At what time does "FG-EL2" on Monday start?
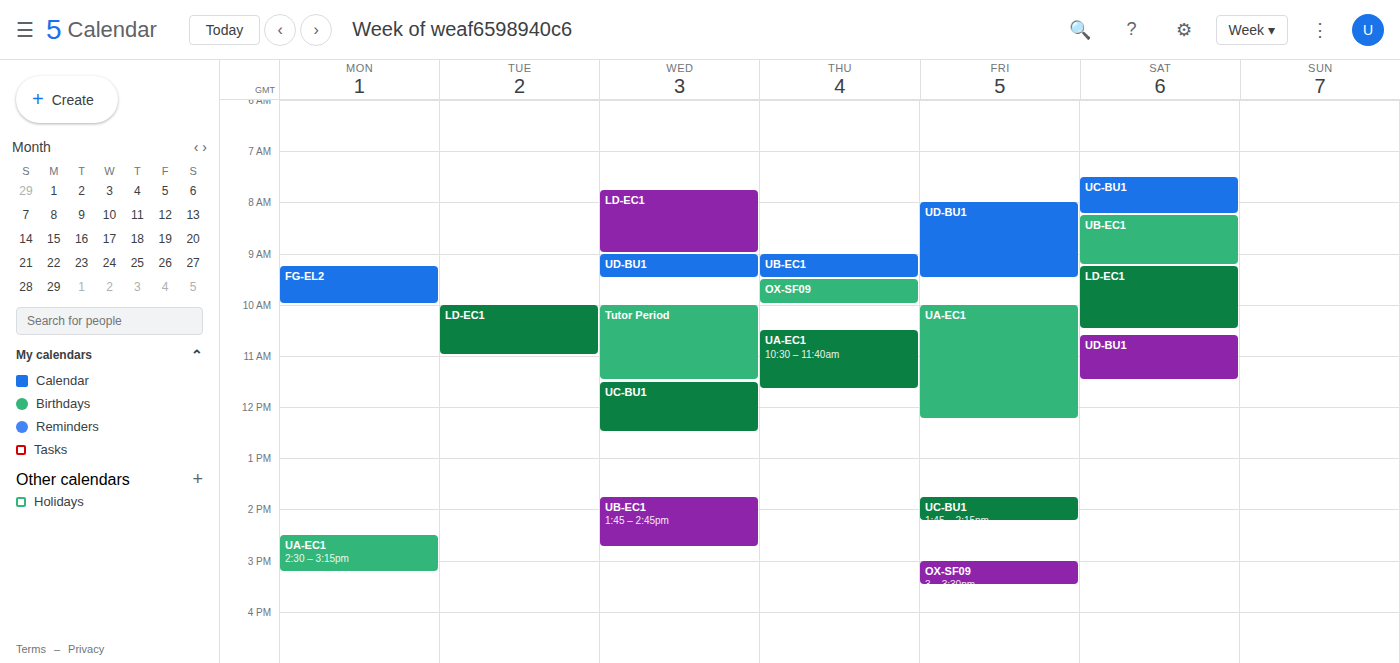
9:15 AM